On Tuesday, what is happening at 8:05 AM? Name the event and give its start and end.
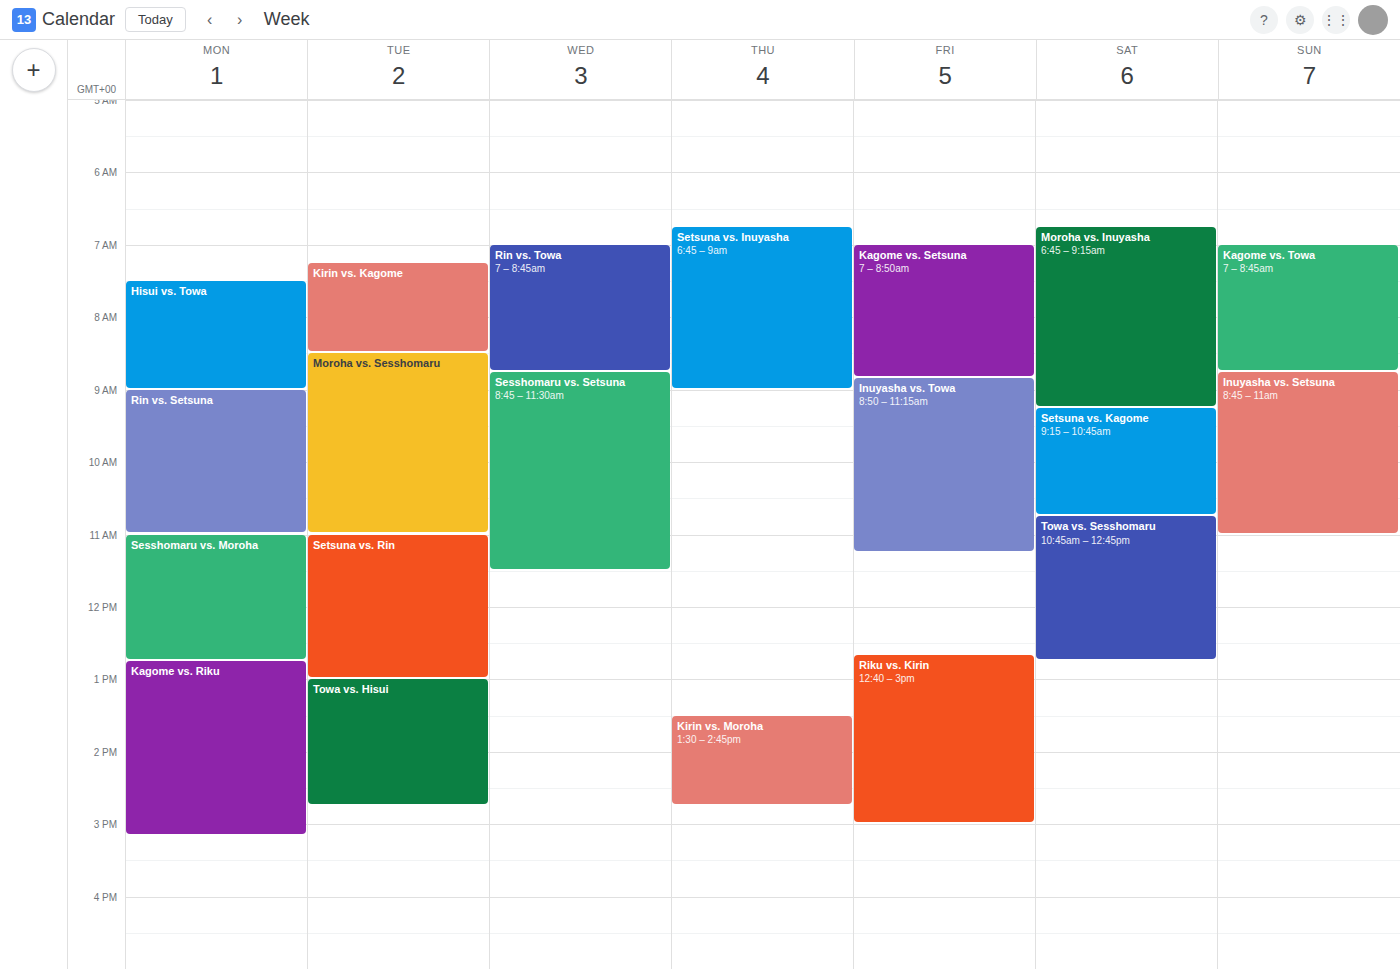
"Kirin vs. Kagome", 7:15 AM to 8:30 AM